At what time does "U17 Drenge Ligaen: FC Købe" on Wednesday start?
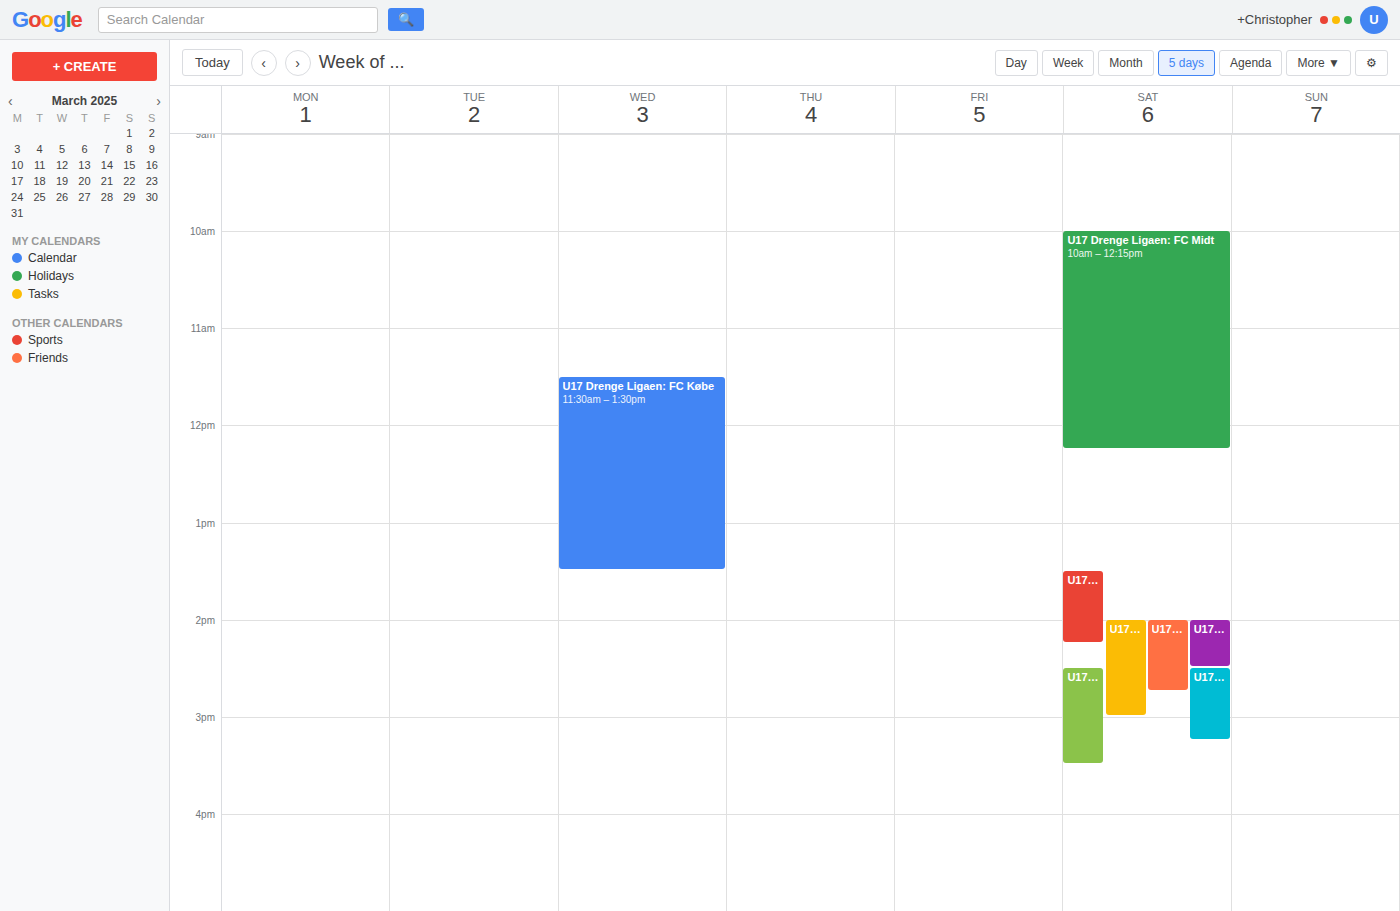
11:30 AM